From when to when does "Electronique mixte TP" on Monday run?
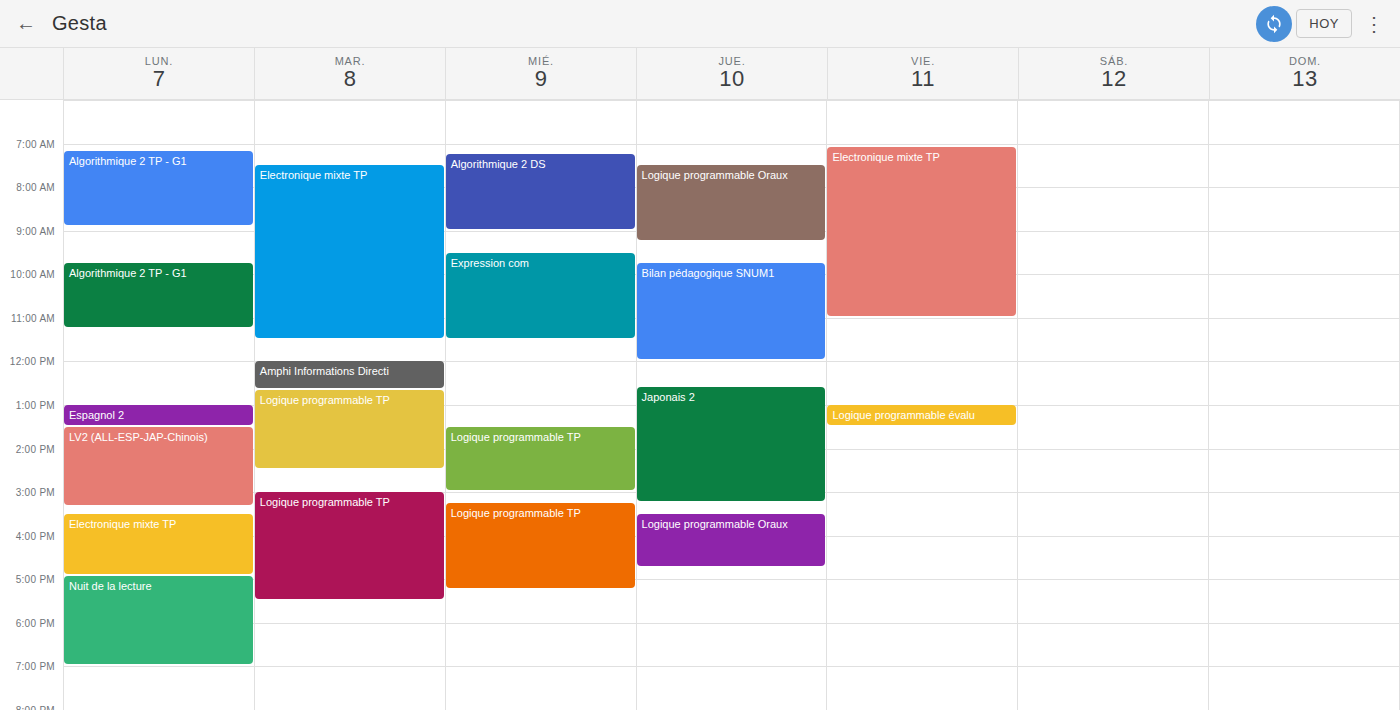
15:30 to 16:55